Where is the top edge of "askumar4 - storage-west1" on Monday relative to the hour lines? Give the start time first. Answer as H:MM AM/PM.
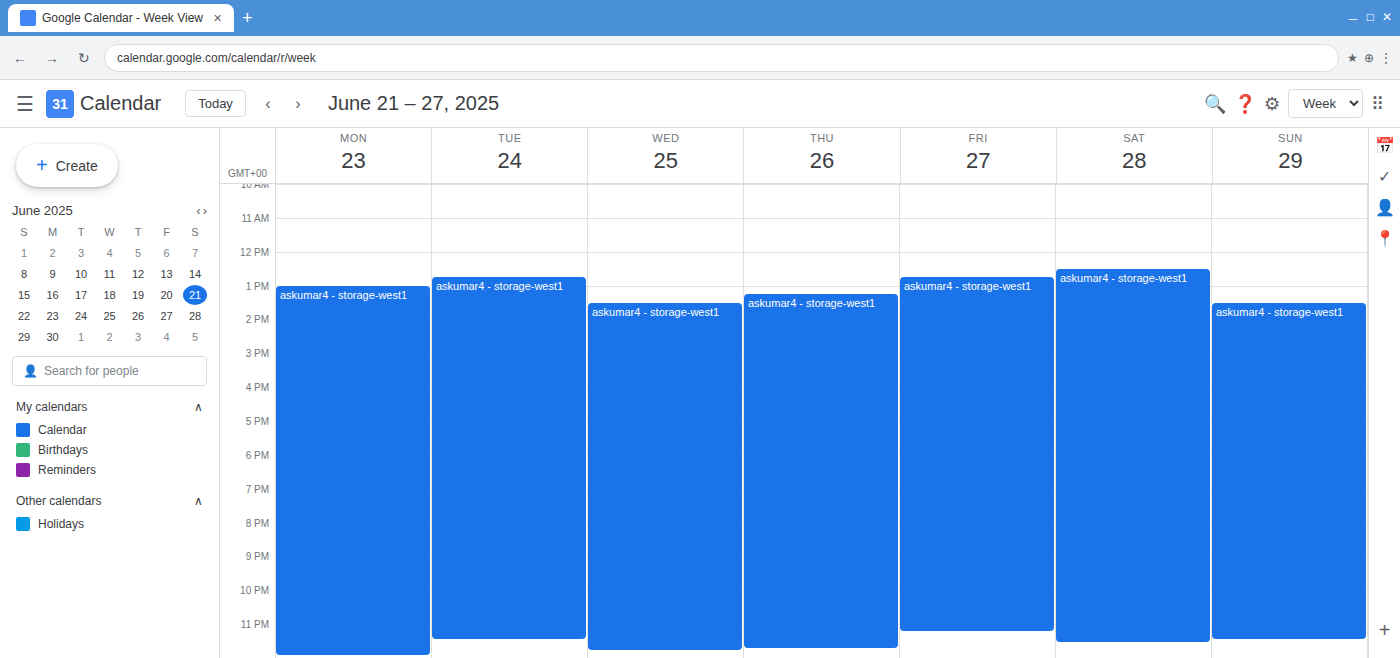
1:00 PM -- exactly on the 1 PM line.